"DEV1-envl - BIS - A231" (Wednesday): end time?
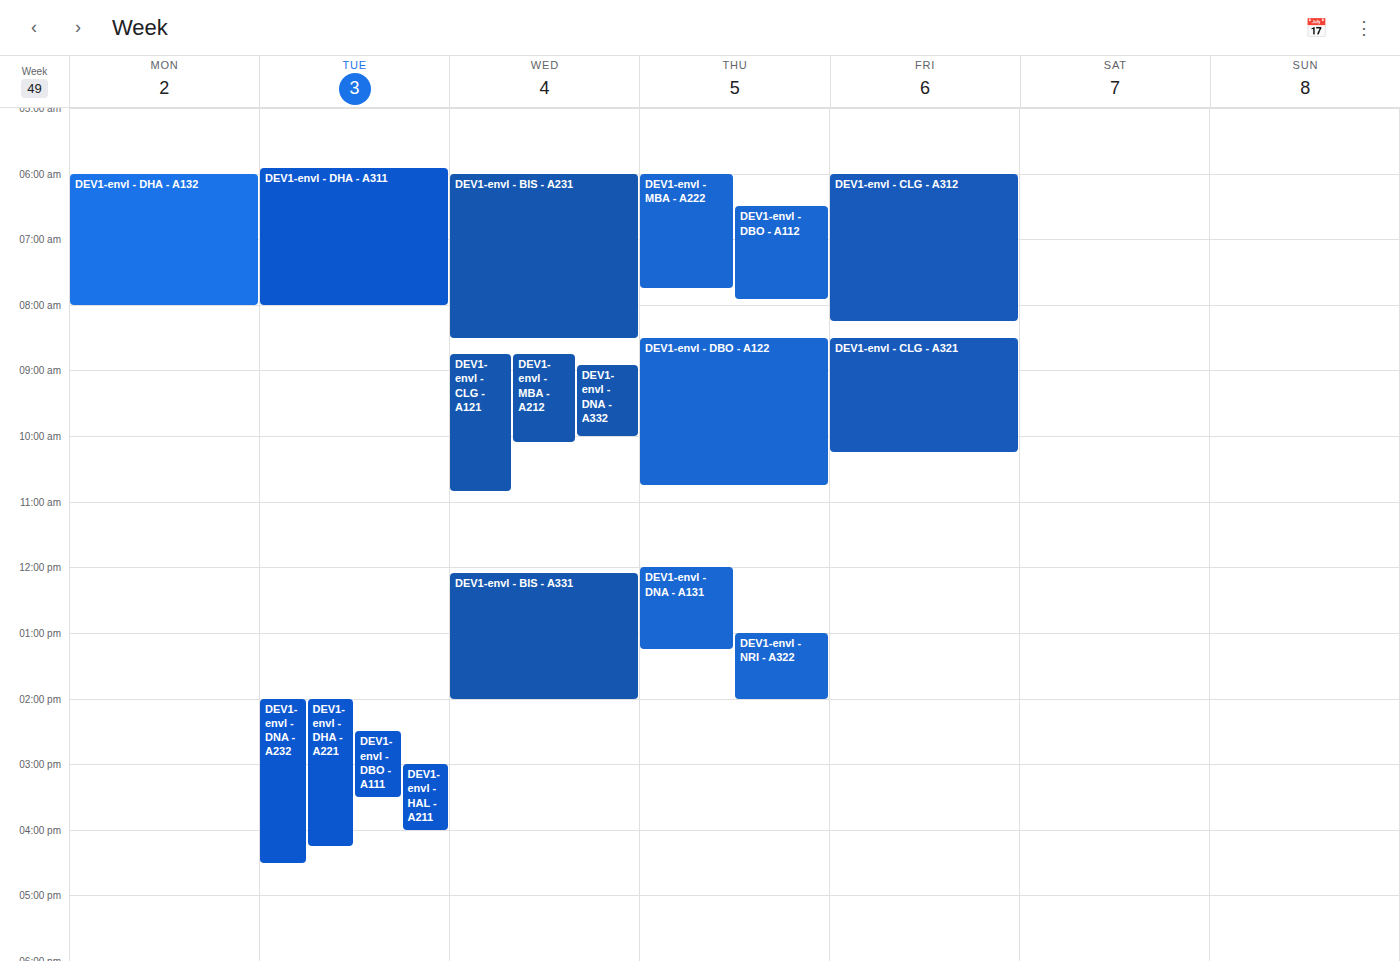
8:30 AM